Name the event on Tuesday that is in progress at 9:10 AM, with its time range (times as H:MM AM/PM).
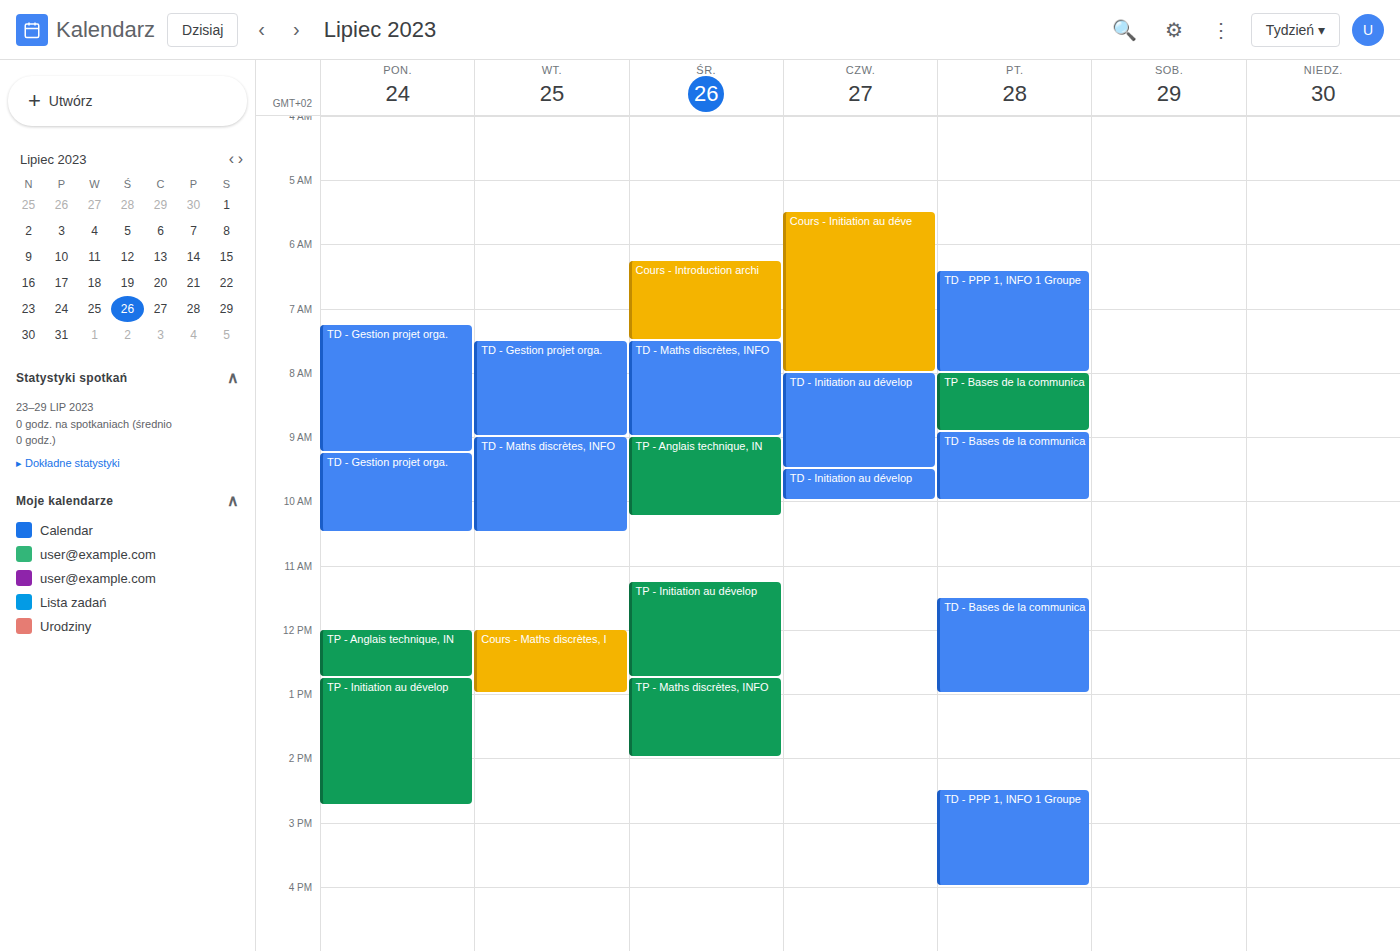
"TD - Maths discrètes, INFO", 9:00 AM to 10:30 AM